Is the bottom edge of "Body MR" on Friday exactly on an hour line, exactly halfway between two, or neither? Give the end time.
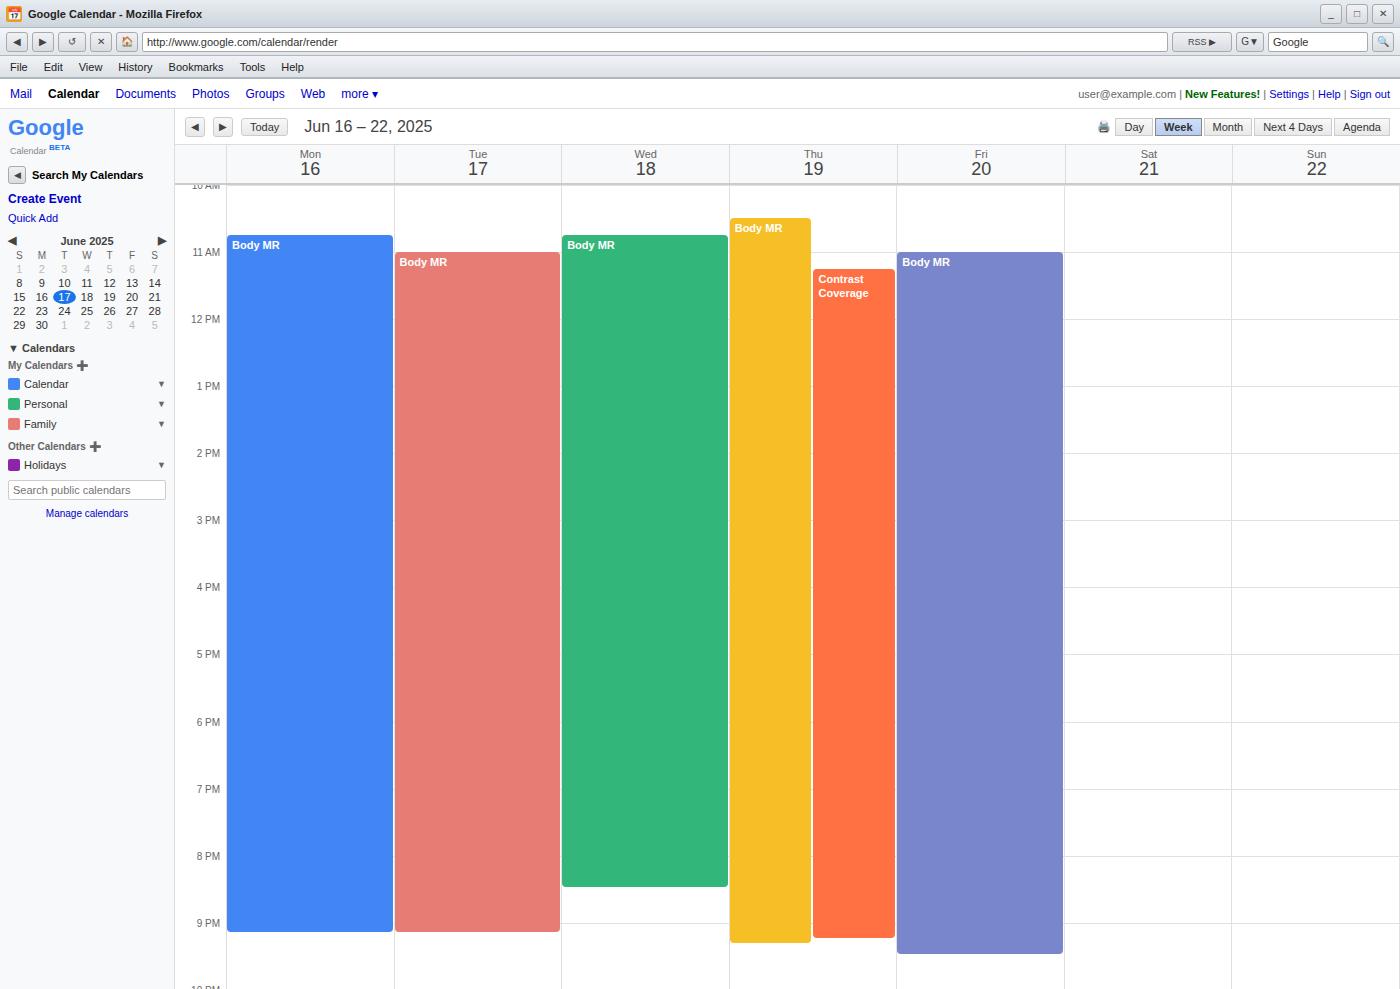
9:30 PM -- halfway between the 9 PM and 10 PM lines.